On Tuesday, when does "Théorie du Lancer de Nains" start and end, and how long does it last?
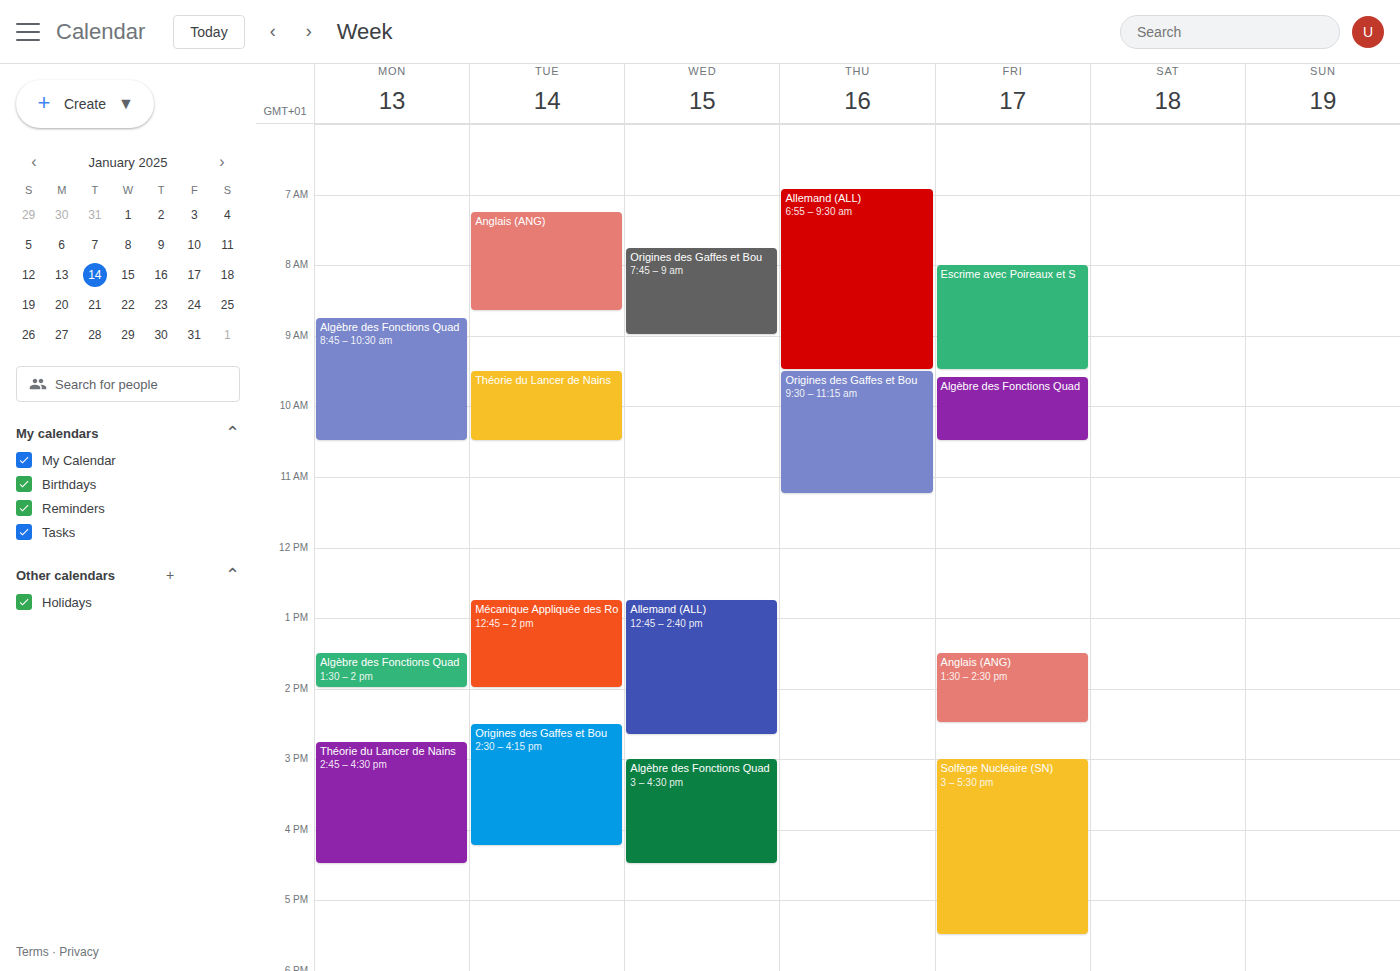
9:30 AM to 10:30 AM, 1 hour